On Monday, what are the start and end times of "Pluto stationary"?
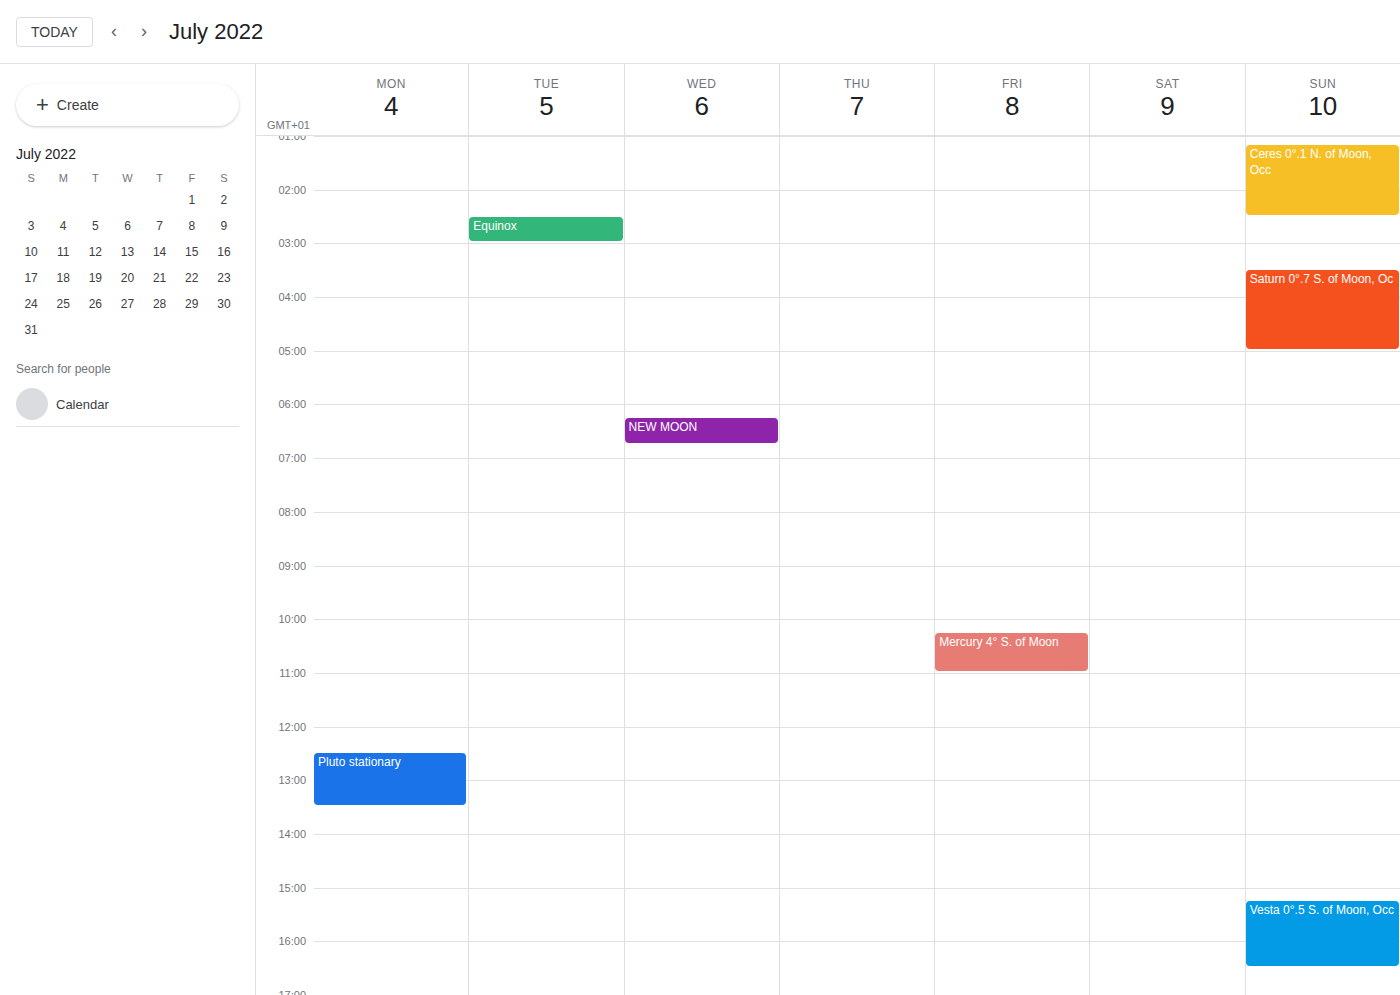
12:30 PM to 1:30 PM